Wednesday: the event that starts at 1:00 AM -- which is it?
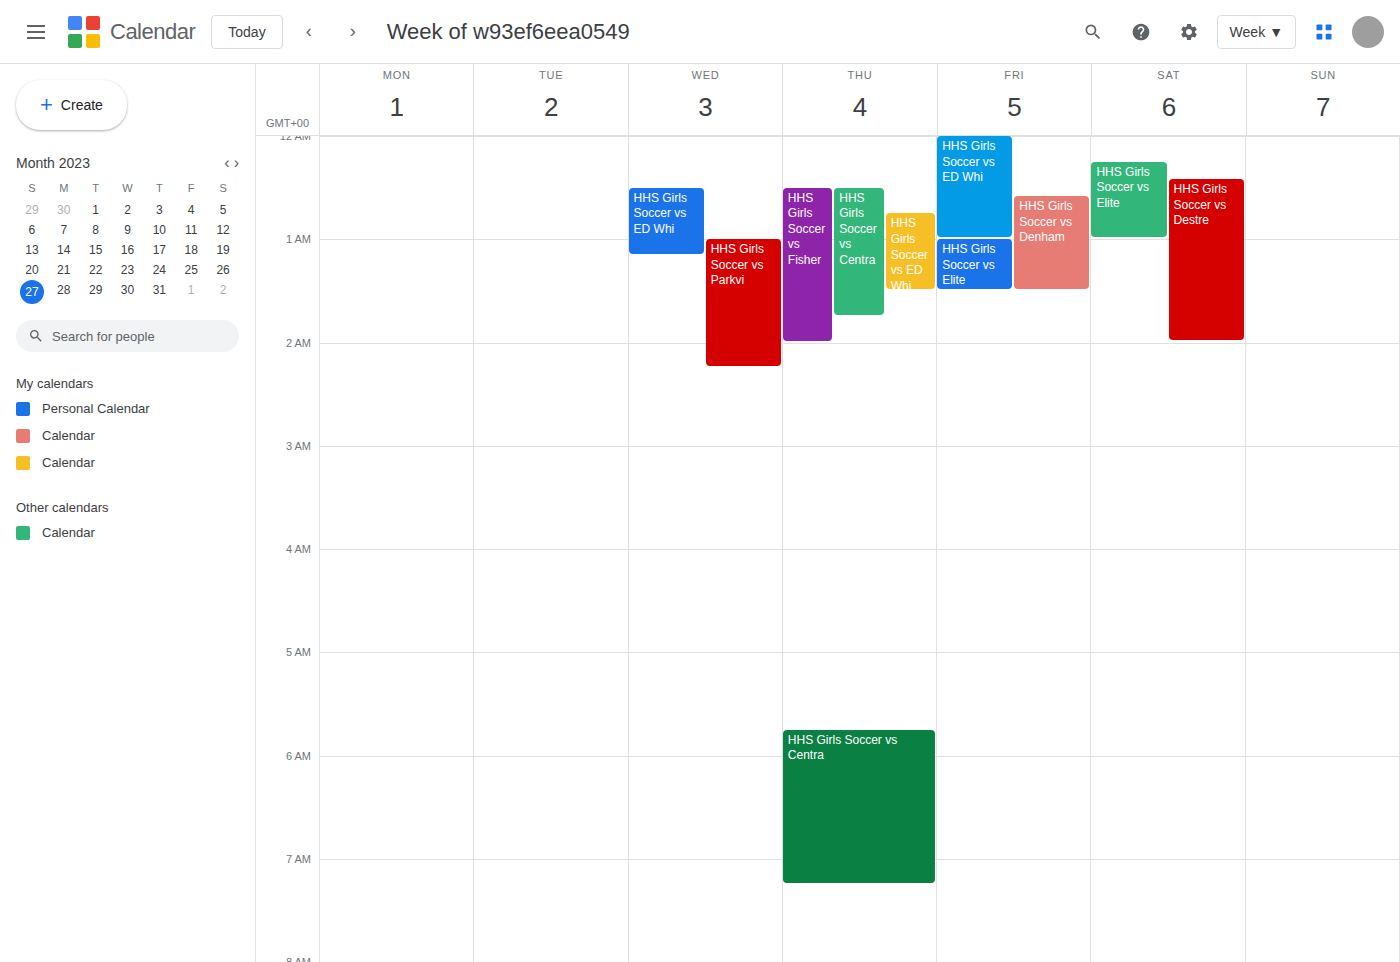
"HHS Girls Soccer vs Parkvi"